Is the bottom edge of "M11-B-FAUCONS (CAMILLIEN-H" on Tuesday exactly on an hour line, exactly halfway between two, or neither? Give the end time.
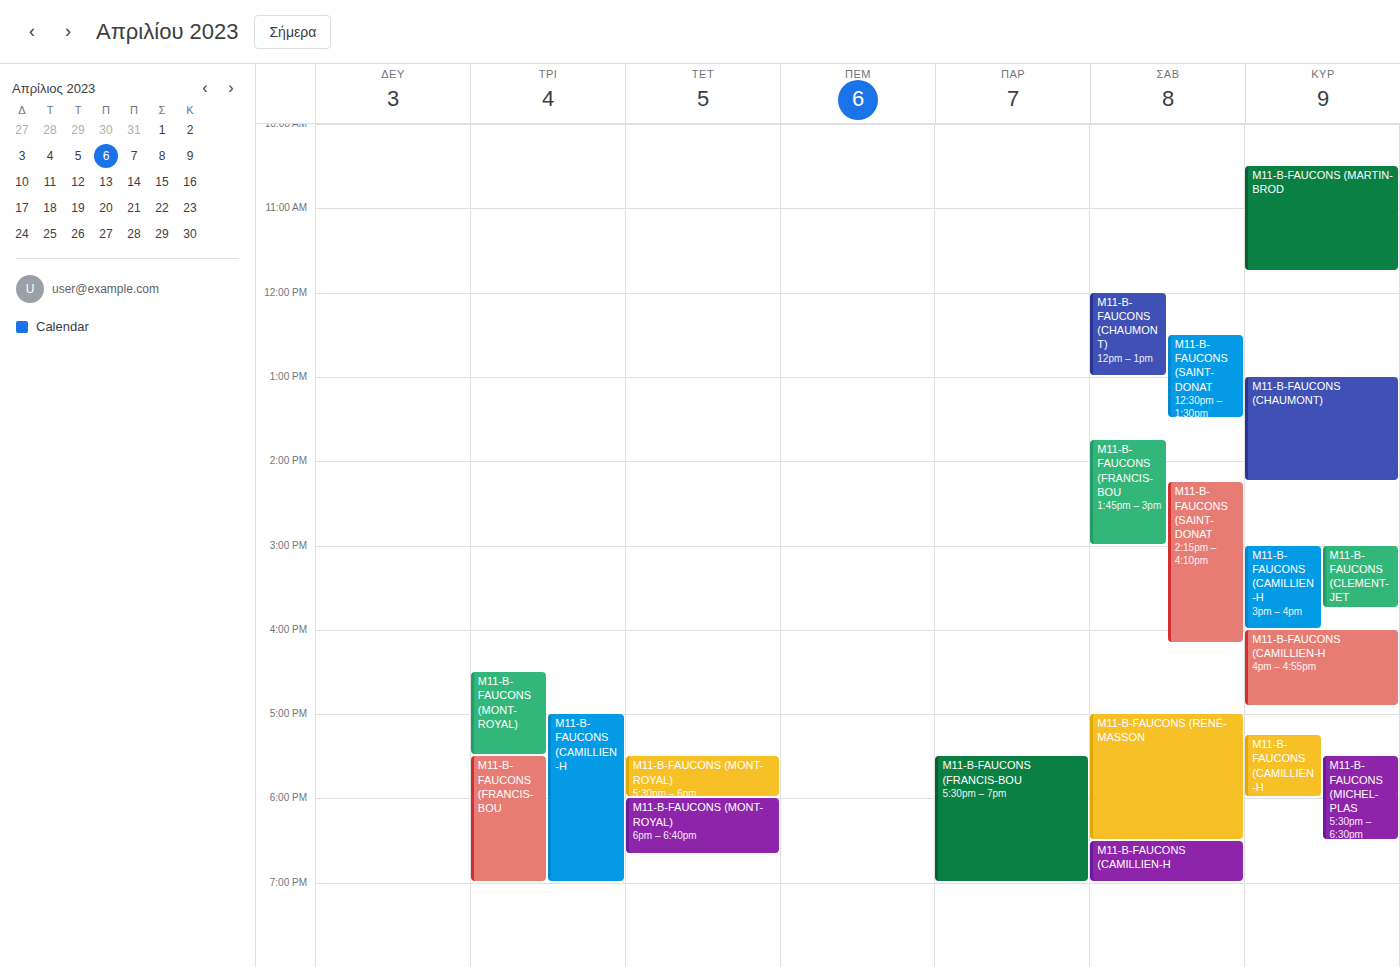
7:00 PM -- exactly on the 7 PM line.